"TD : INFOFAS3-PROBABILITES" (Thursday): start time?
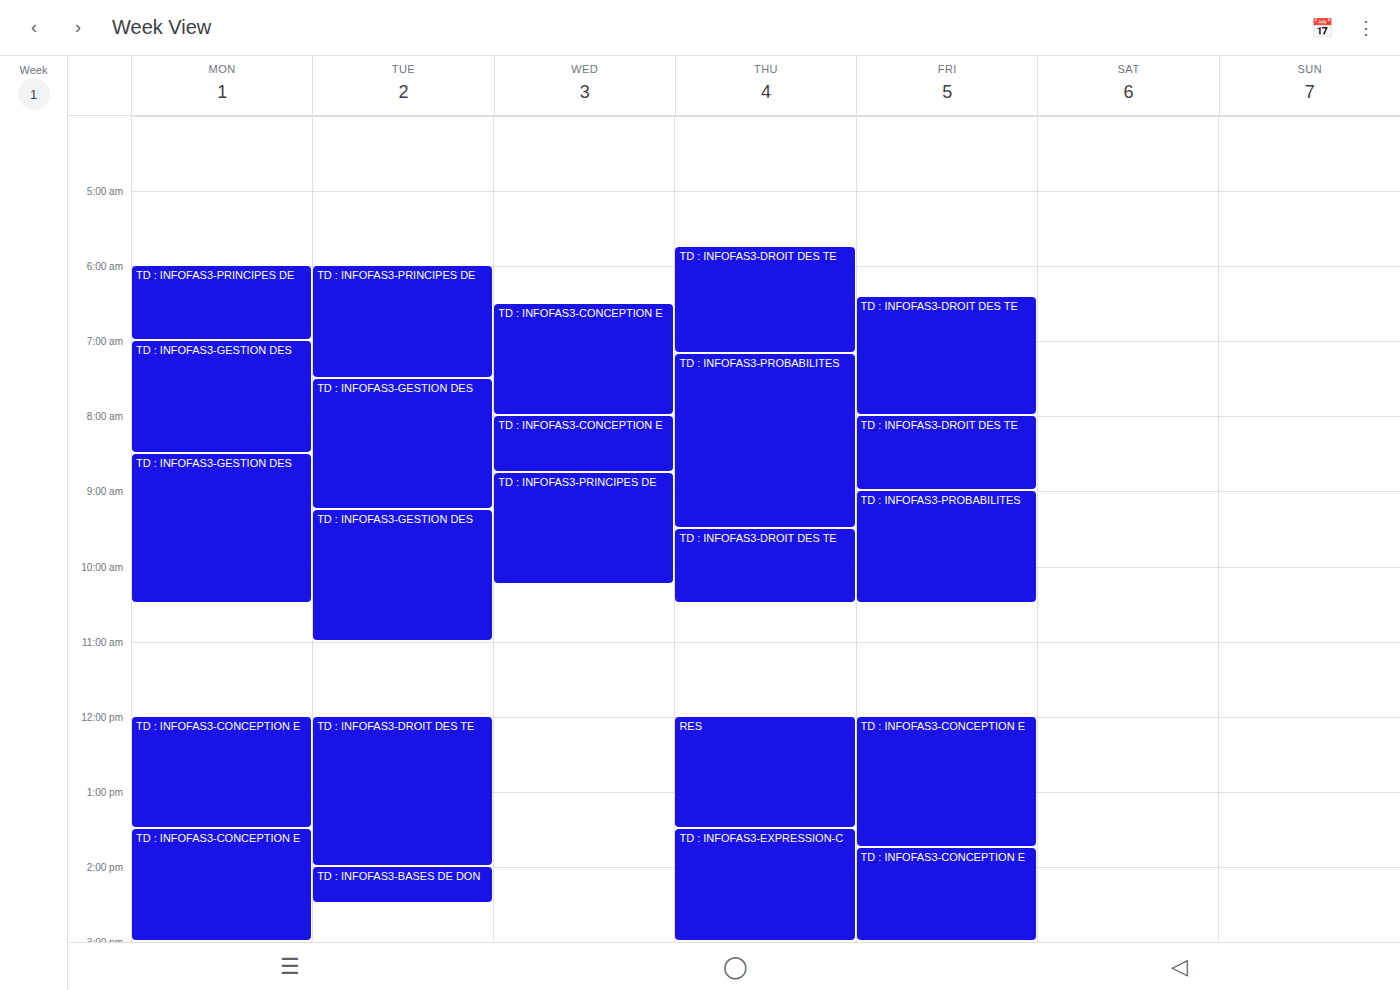
7:10 AM